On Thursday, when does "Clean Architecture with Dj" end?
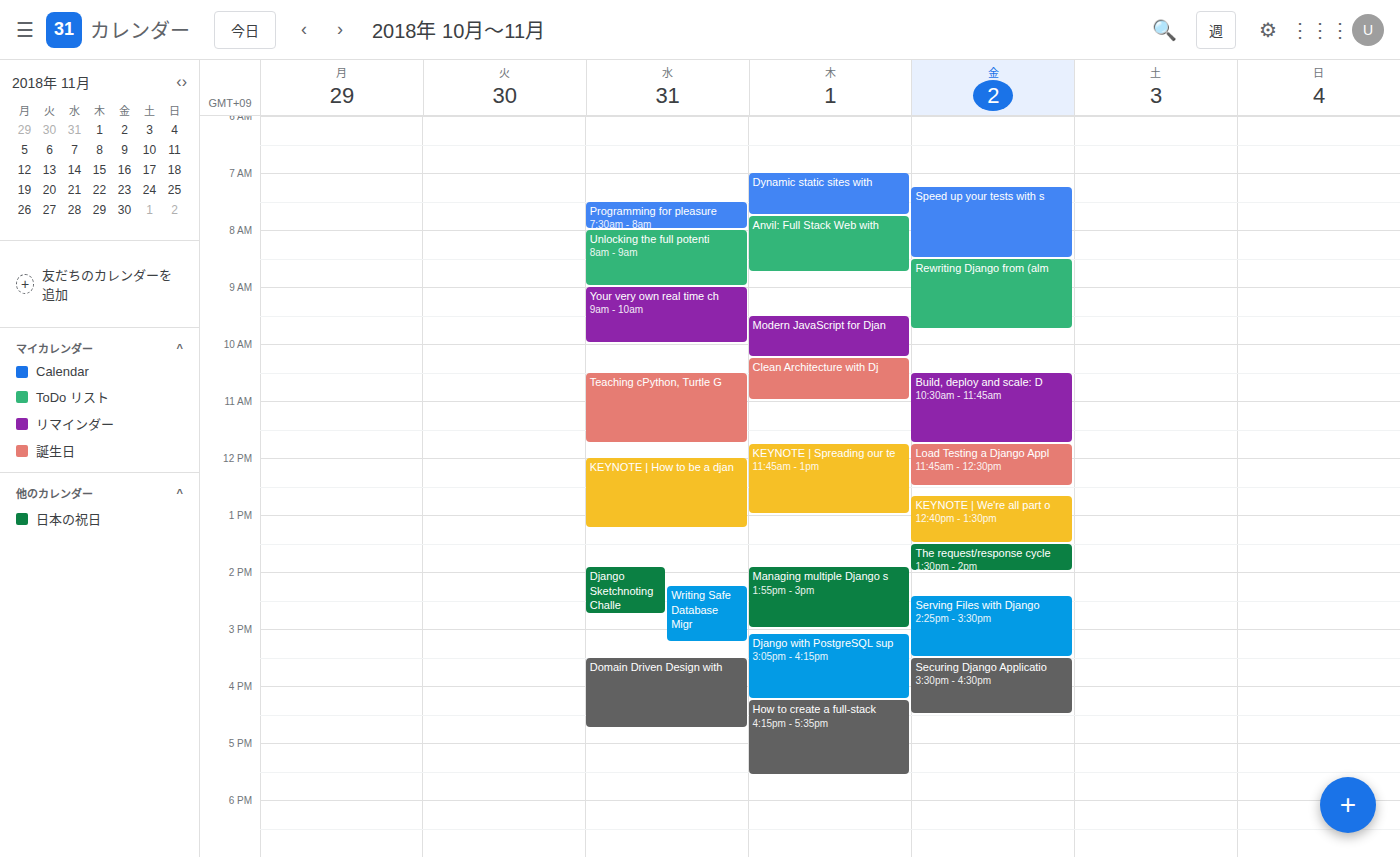
11:00 AM